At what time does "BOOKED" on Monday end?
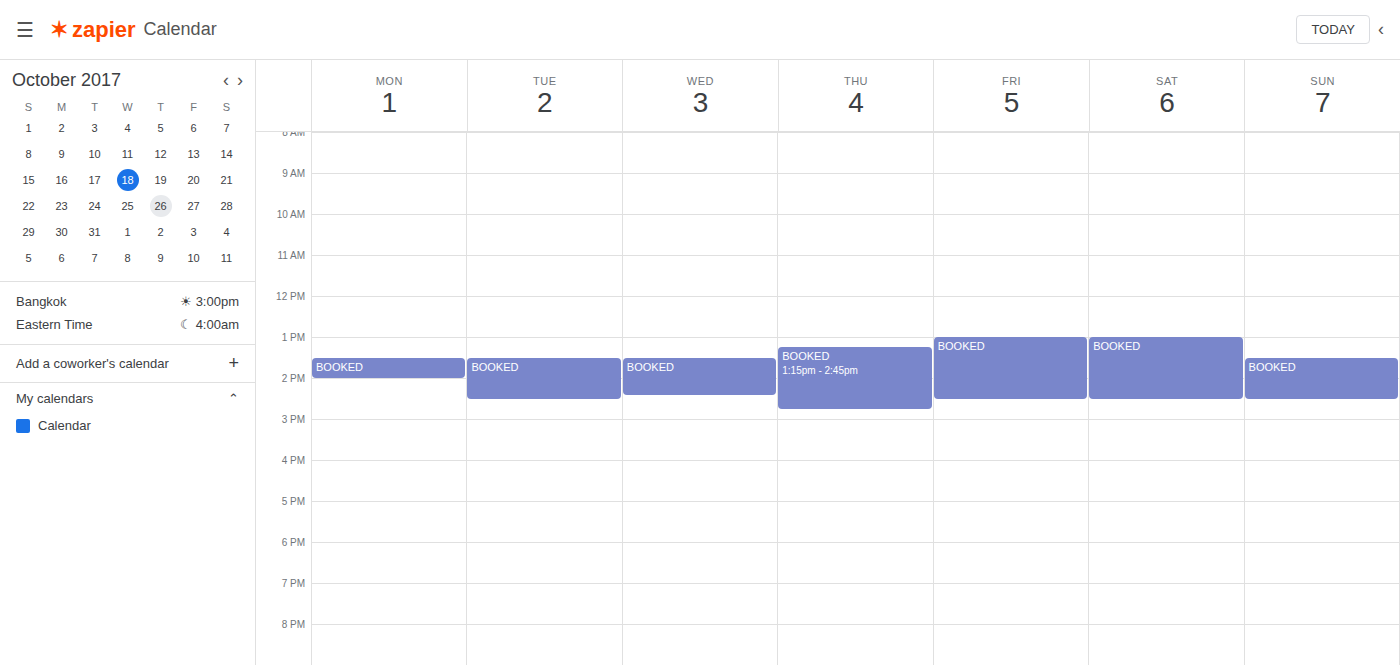
2:00 PM